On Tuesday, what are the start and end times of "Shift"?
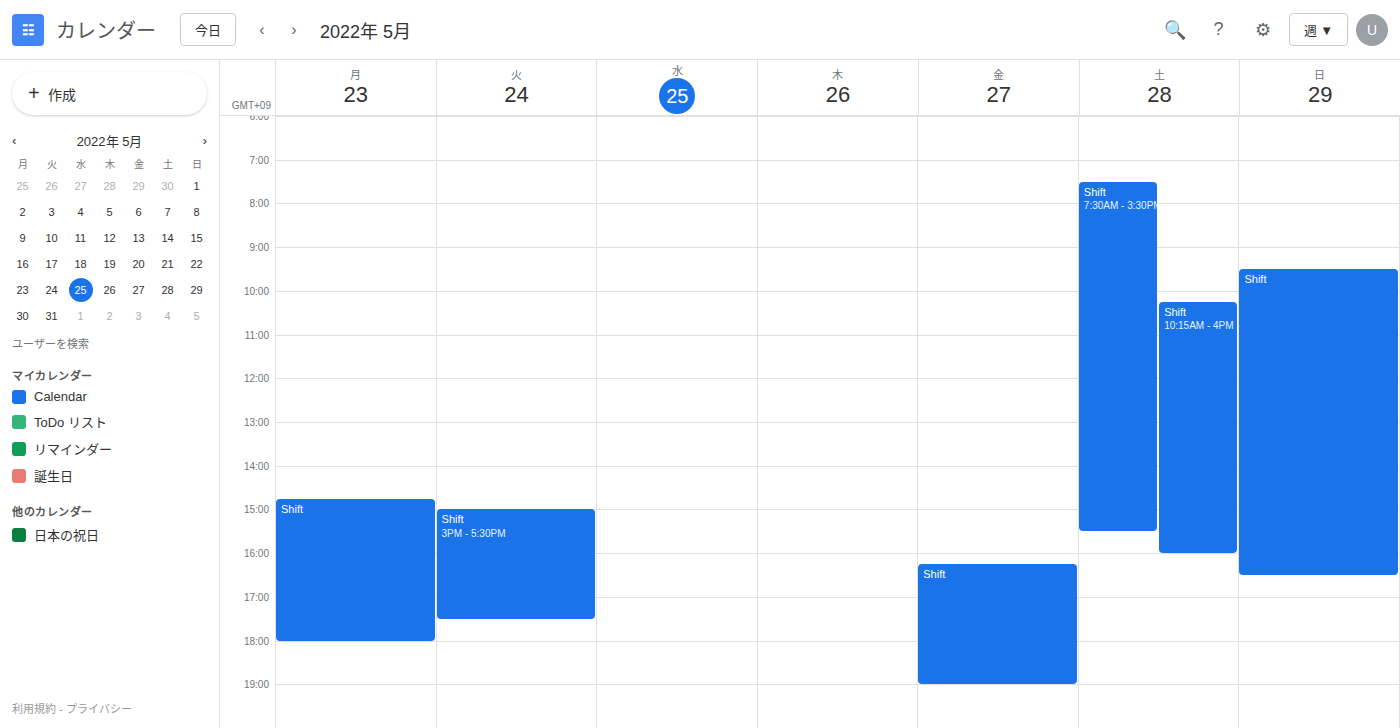
3:00 PM to 5:30 PM